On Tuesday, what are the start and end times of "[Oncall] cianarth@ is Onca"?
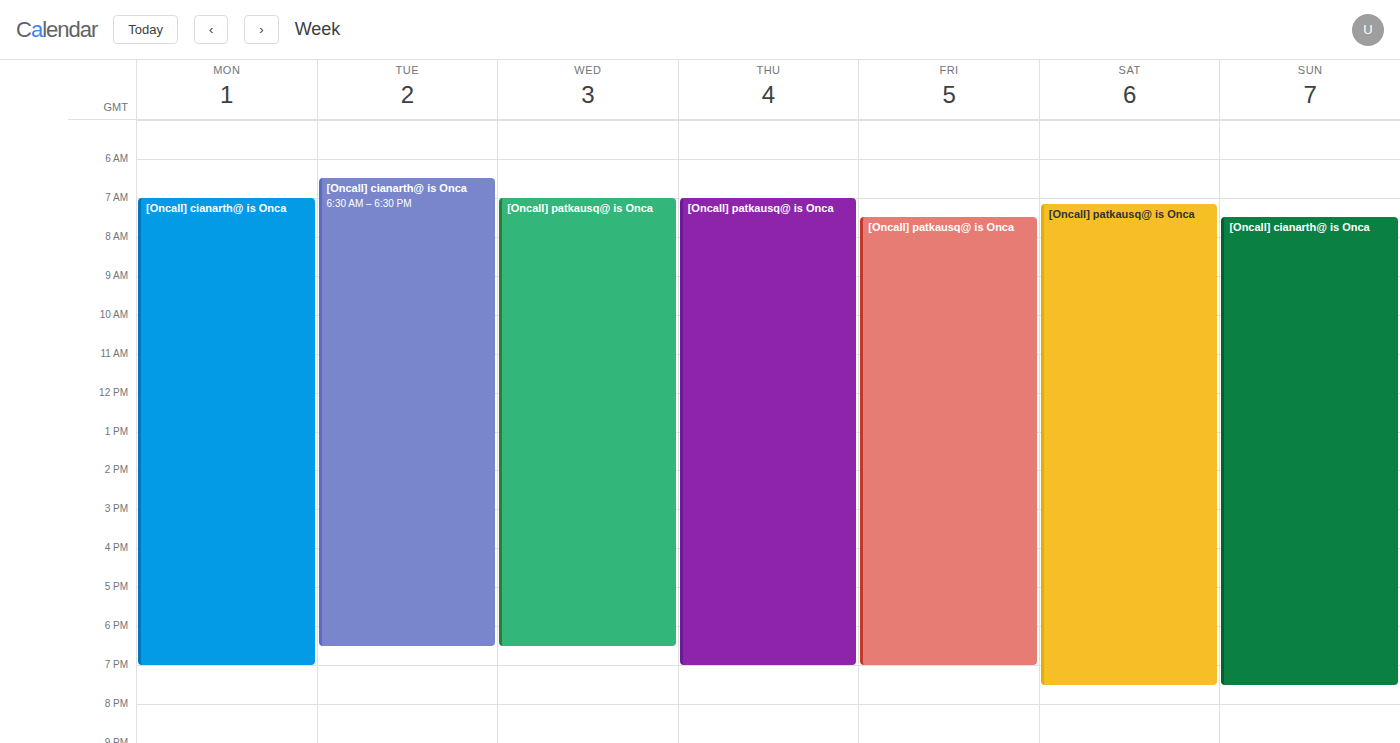
6:30 AM to 6:30 PM